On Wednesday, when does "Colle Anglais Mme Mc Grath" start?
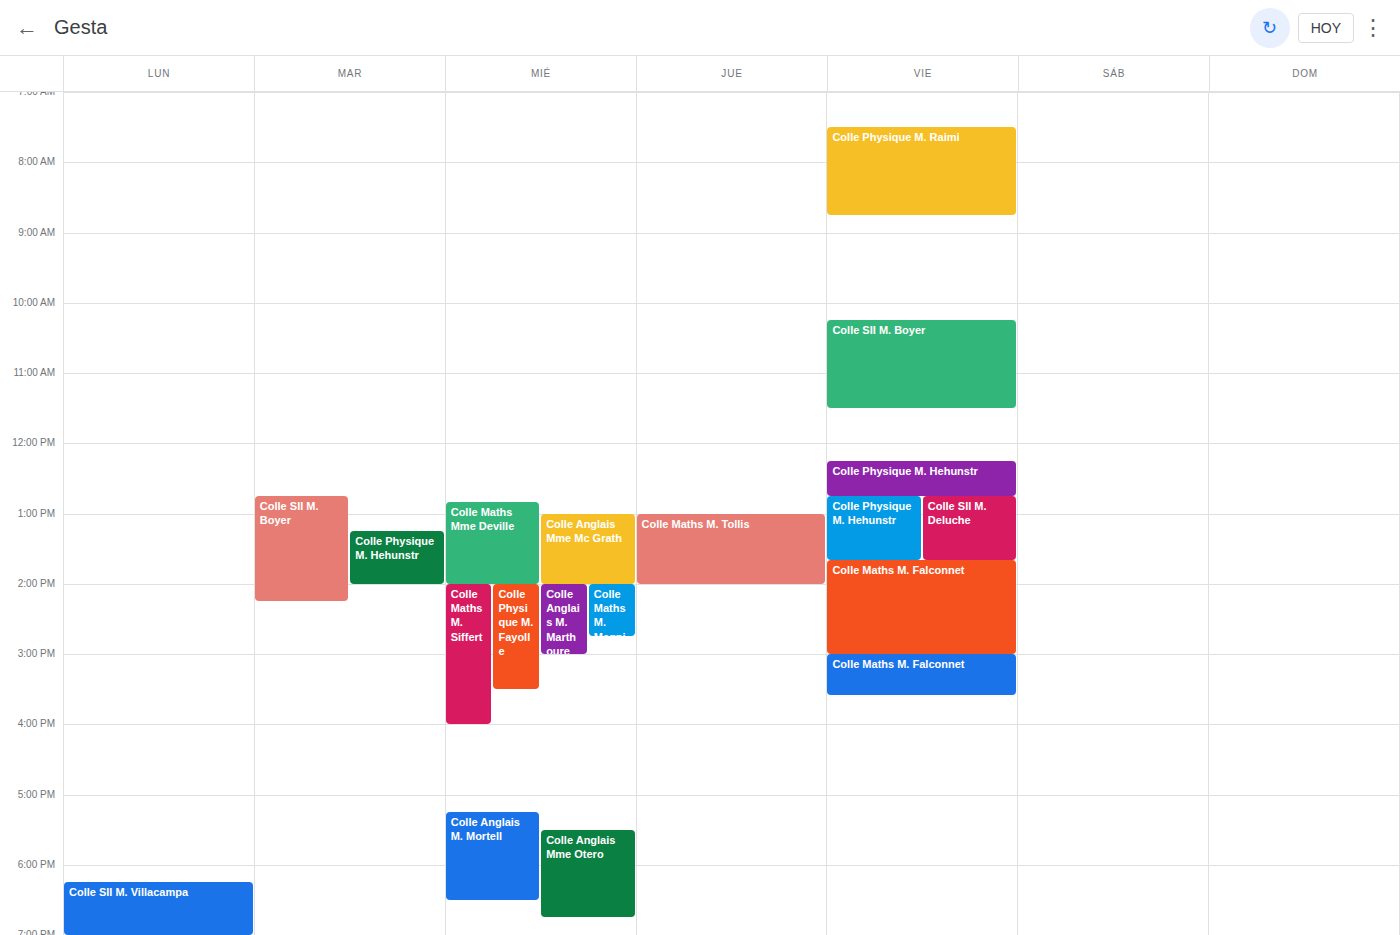
1:00 PM